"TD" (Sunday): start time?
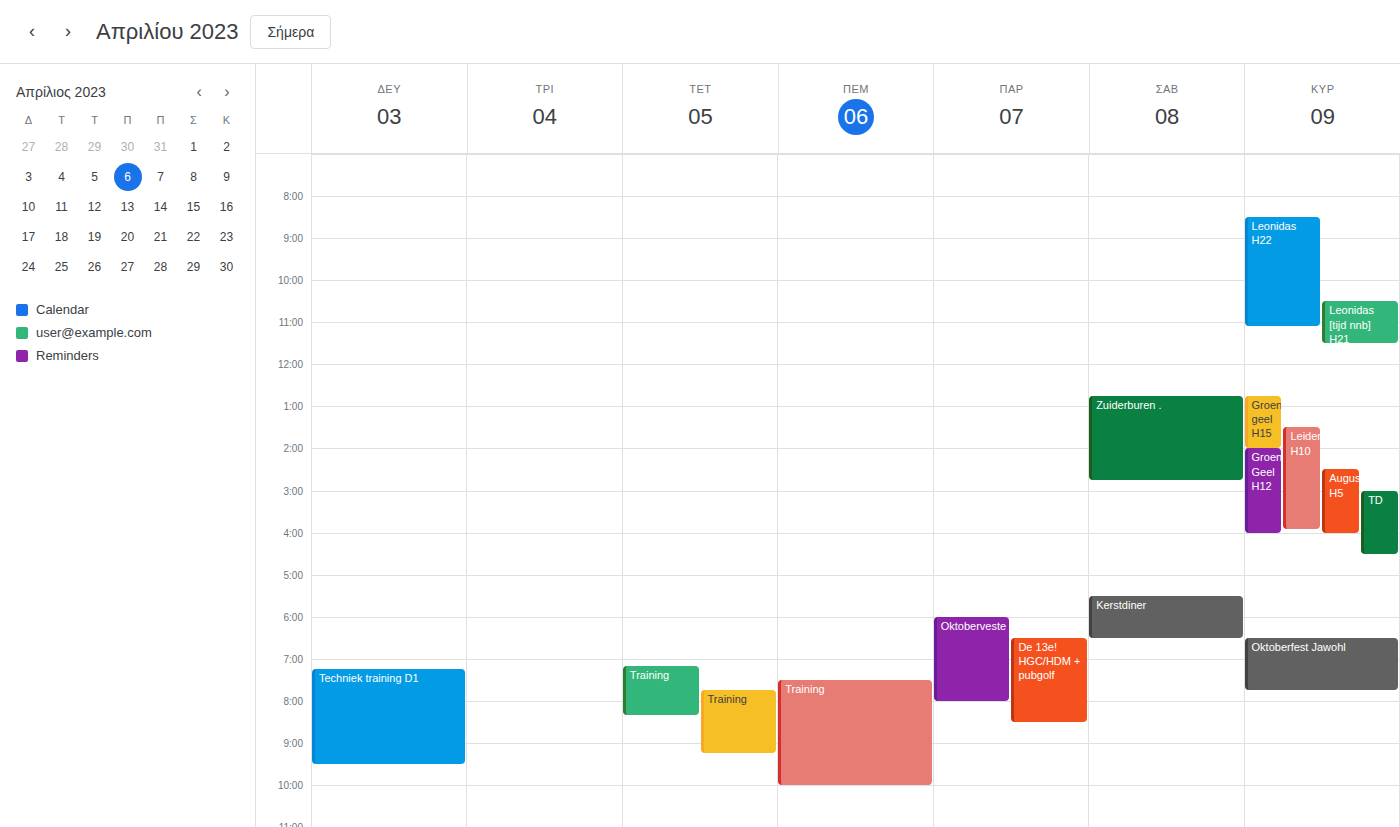
3:00 PM